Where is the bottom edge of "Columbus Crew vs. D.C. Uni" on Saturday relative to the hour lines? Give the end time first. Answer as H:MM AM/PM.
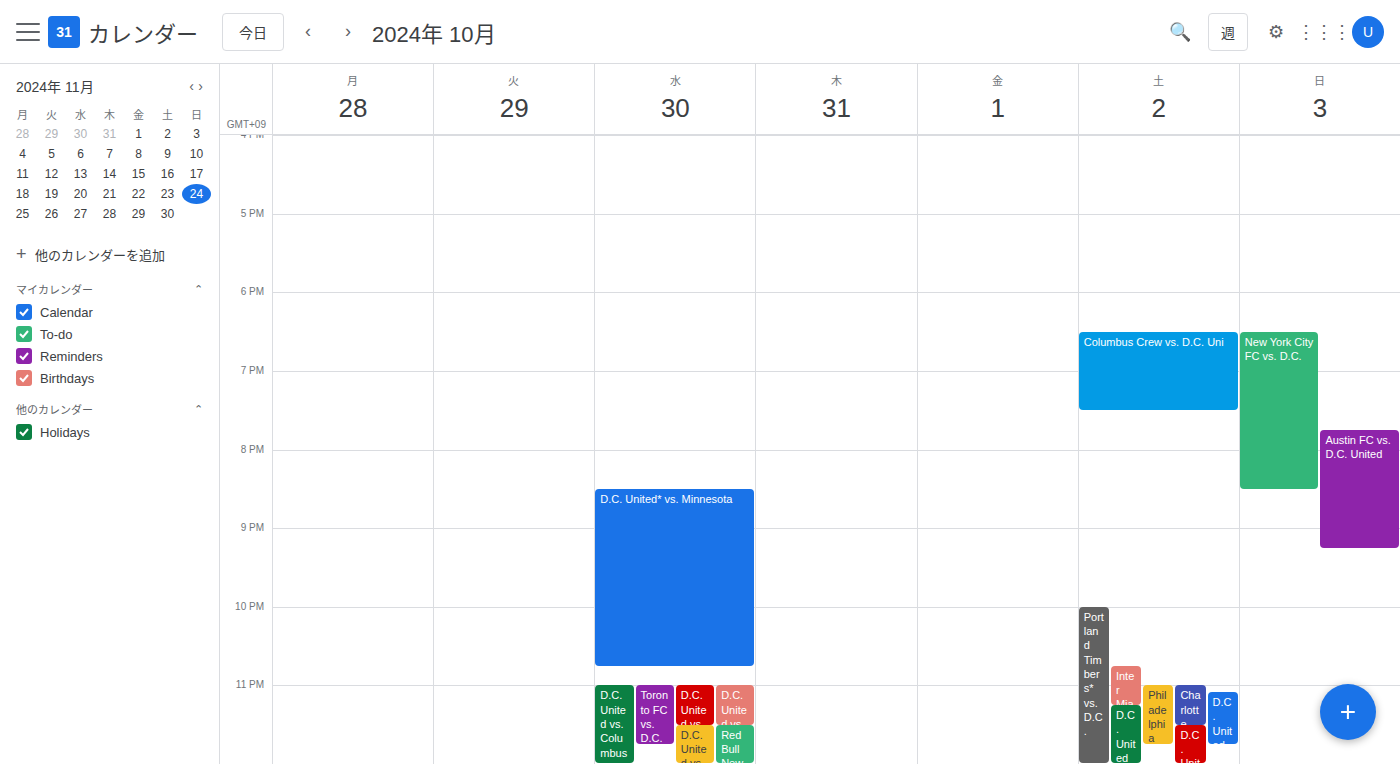
7:30 PM -- halfway between the 7 PM and 8 PM lines.